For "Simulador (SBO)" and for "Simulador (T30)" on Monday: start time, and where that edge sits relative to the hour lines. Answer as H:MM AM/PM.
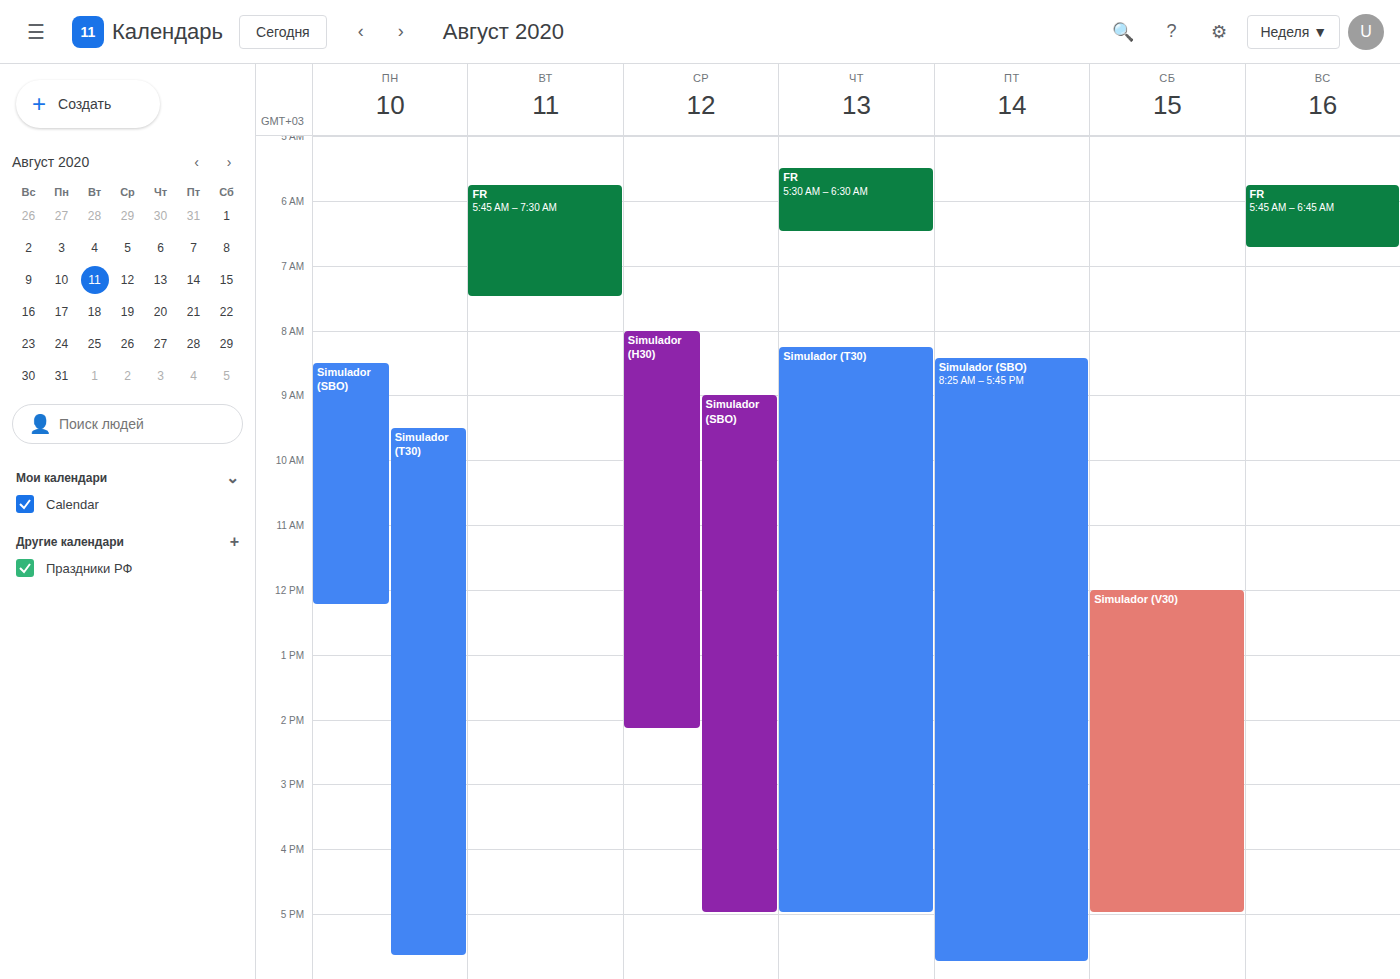
"Simulador (SBO)": 8:30 AM, halfway between the 8 AM and 9 AM lines. "Simulador (T30)": 9:30 AM, halfway between the 9 AM and 10 AM lines.